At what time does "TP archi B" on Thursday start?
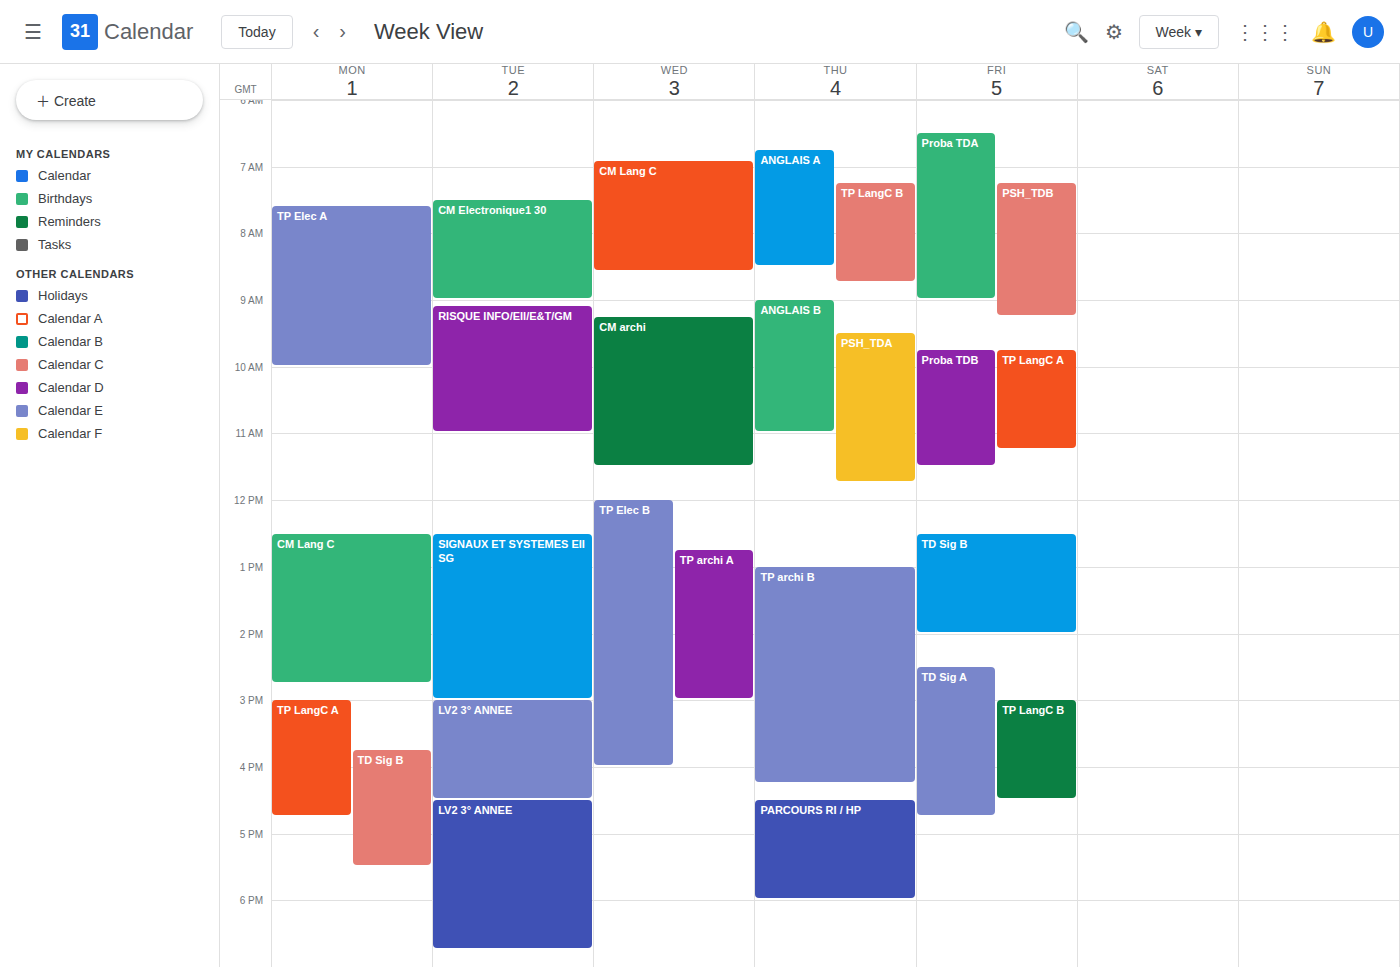
1:00 PM